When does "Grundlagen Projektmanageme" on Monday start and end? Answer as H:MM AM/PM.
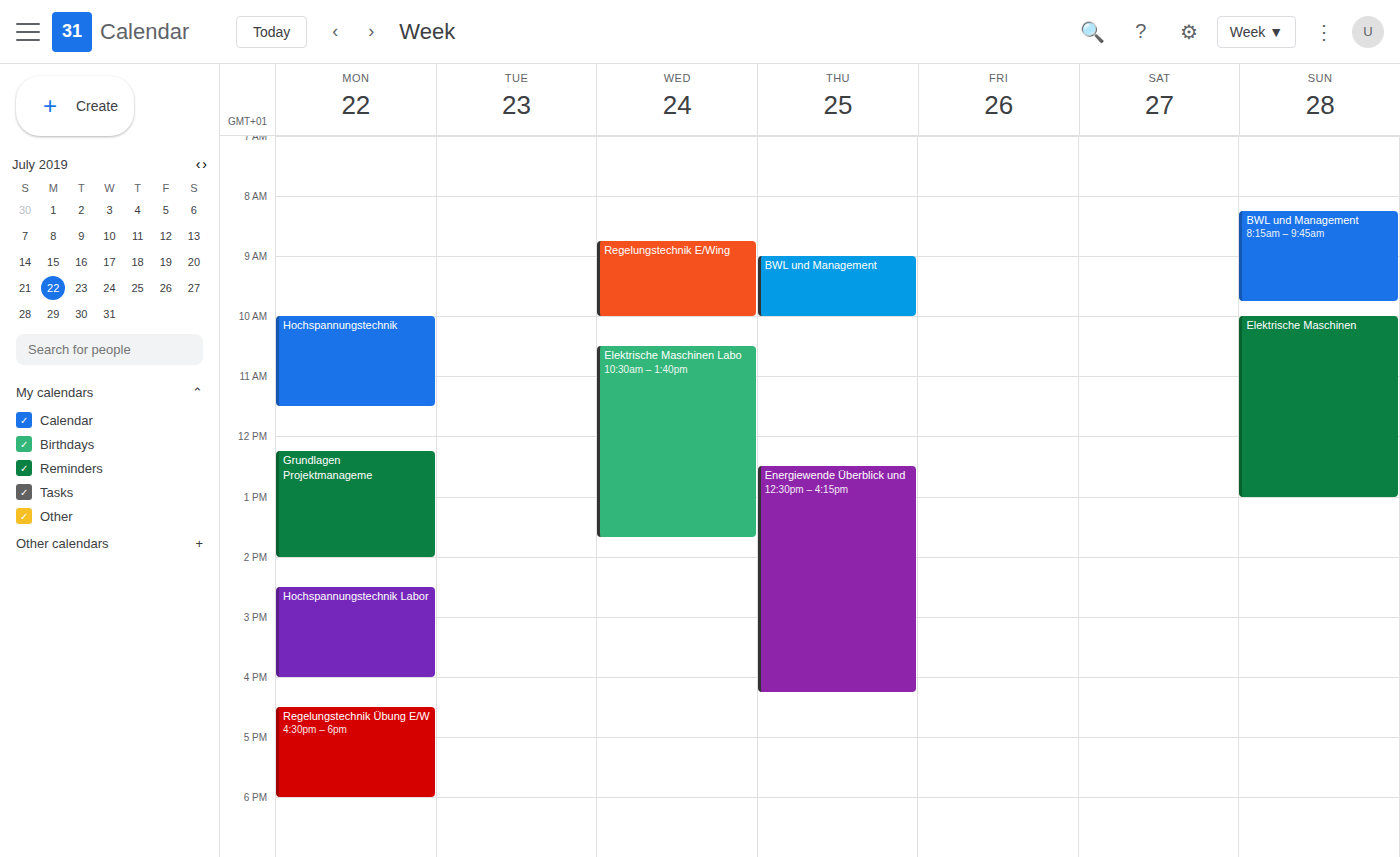
12:15 PM to 2:00 PM